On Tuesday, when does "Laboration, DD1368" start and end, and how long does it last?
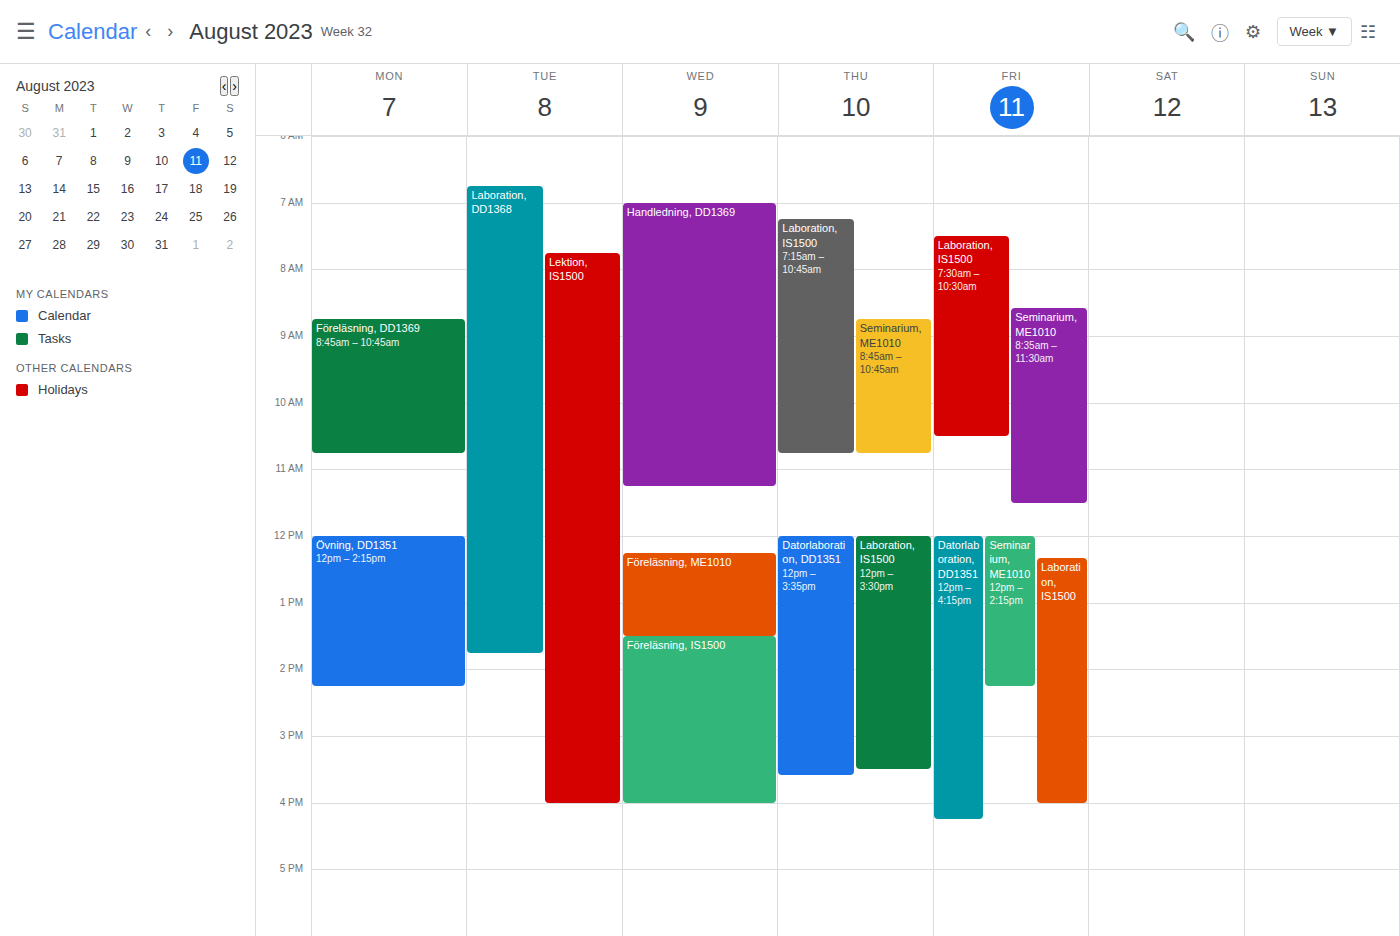
6:45 AM to 1:45 PM, 7 hours